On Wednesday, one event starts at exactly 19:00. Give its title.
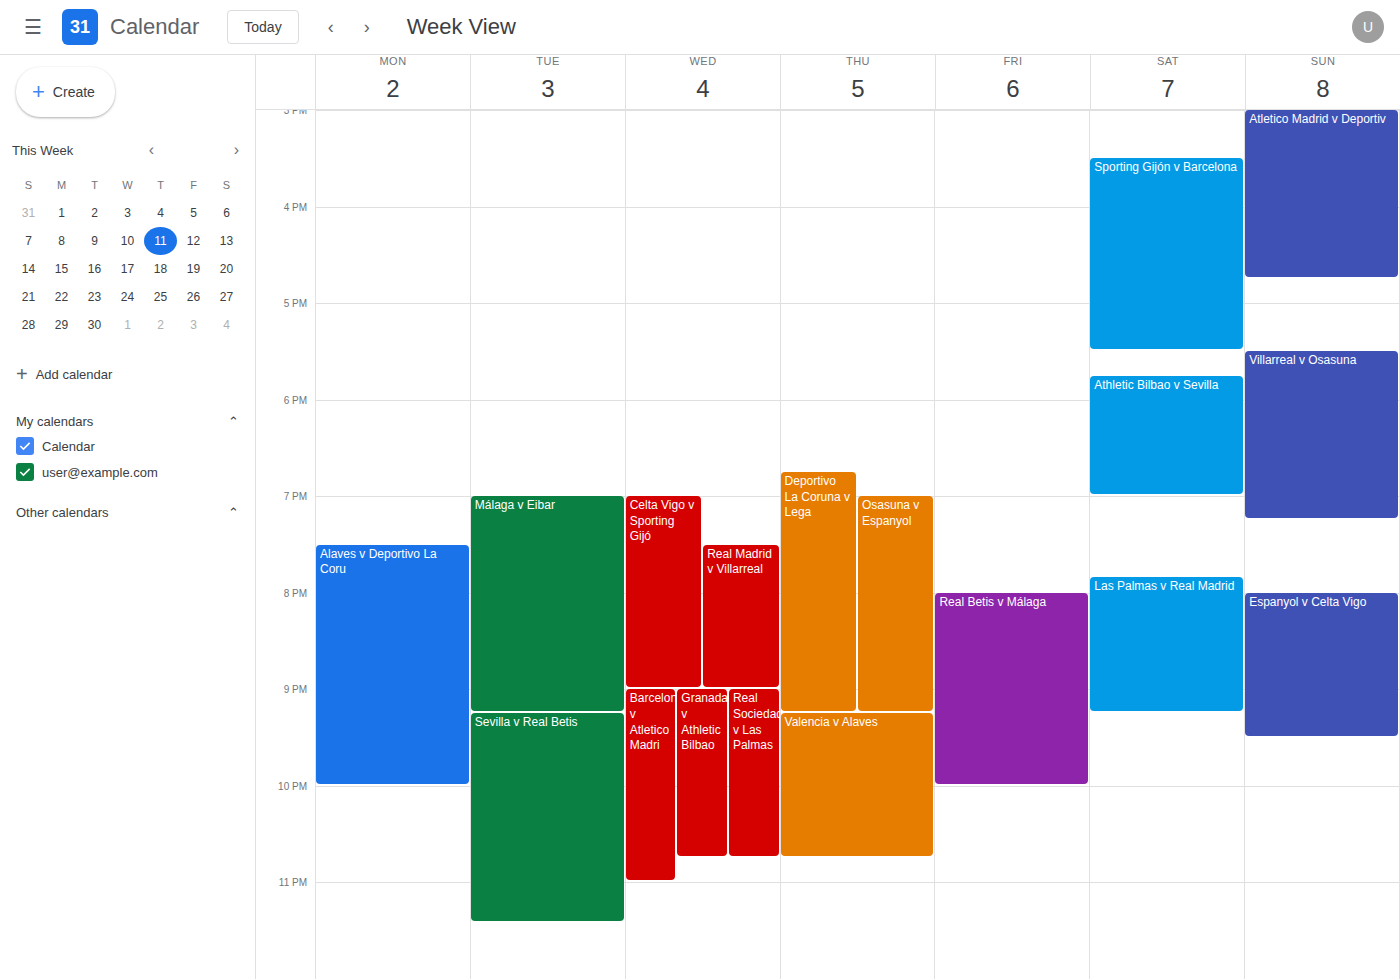
"Celta Vigo v Sporting Gijó"